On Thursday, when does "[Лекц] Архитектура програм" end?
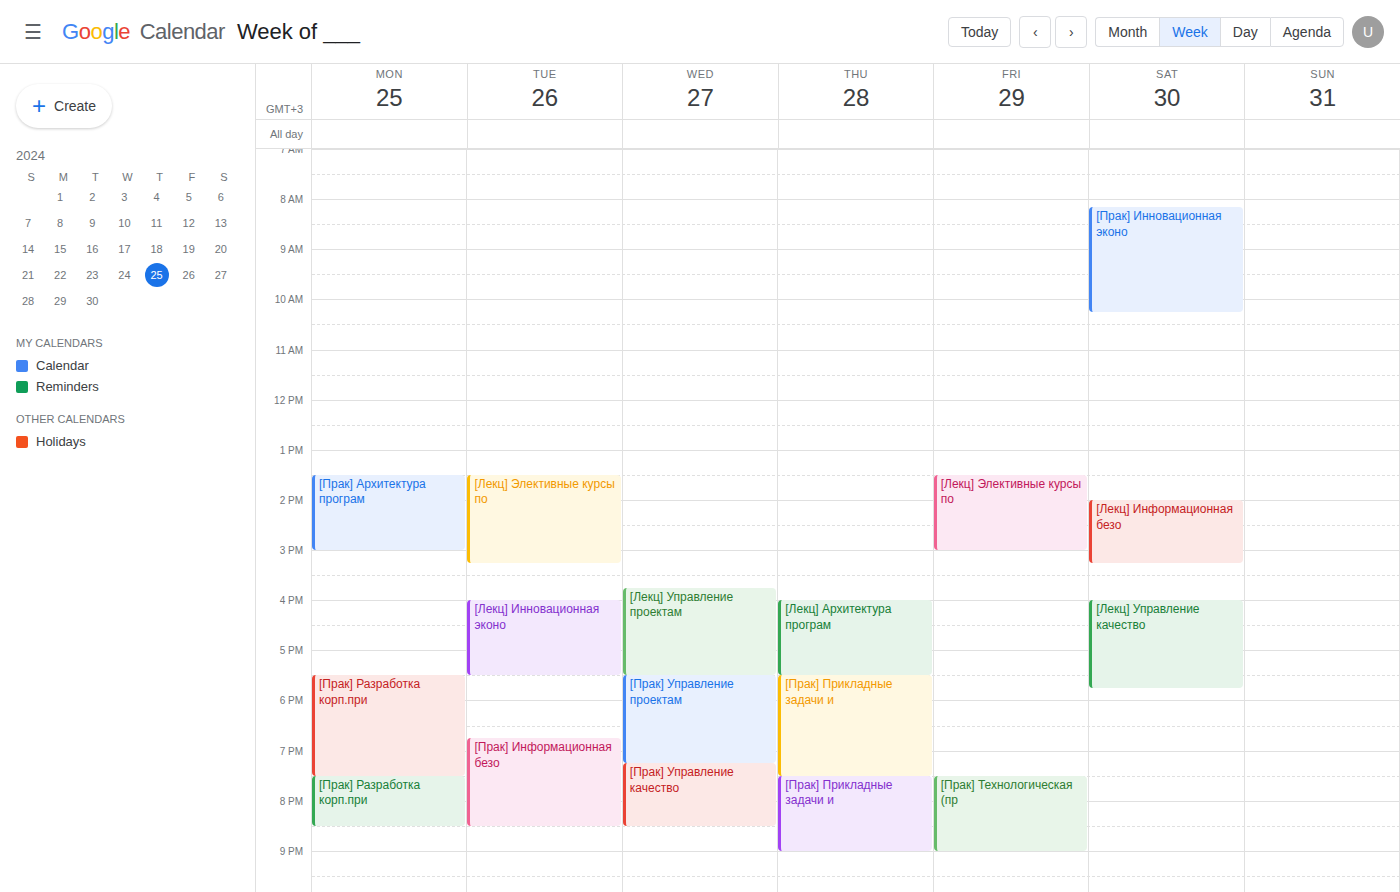
5:30 PM